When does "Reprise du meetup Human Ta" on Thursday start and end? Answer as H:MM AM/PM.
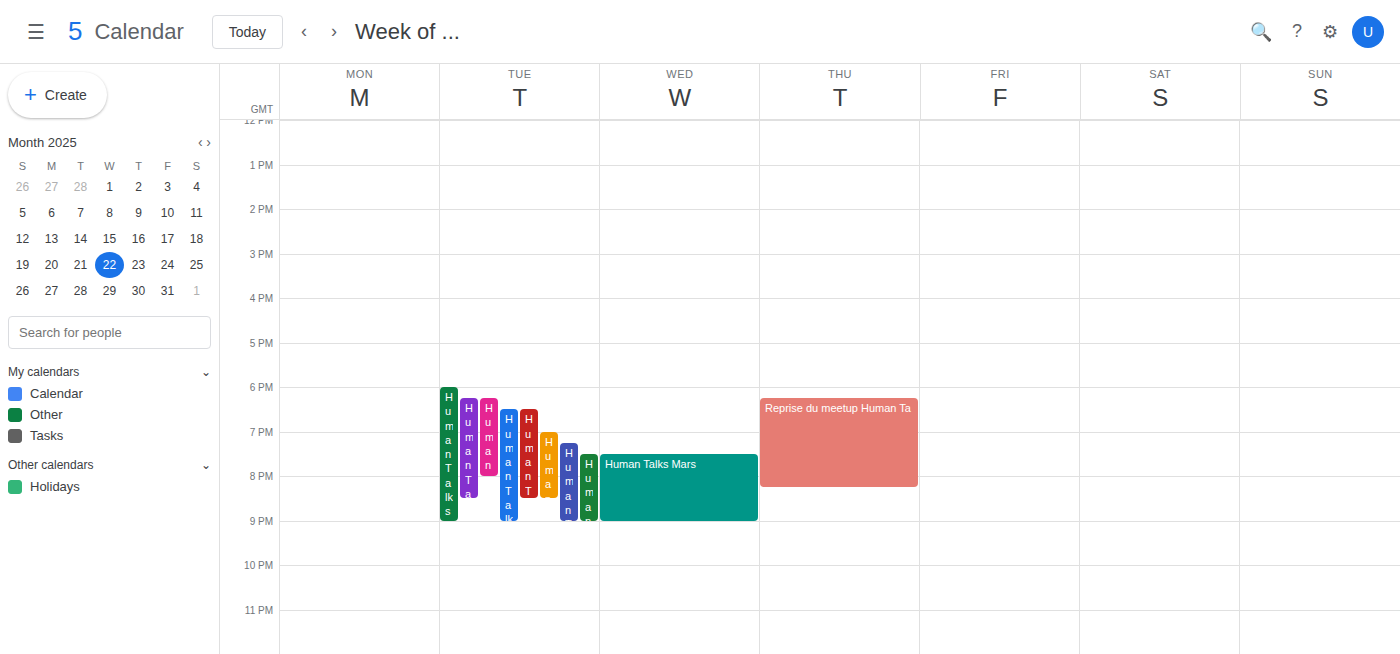
6:15 PM to 8:15 PM